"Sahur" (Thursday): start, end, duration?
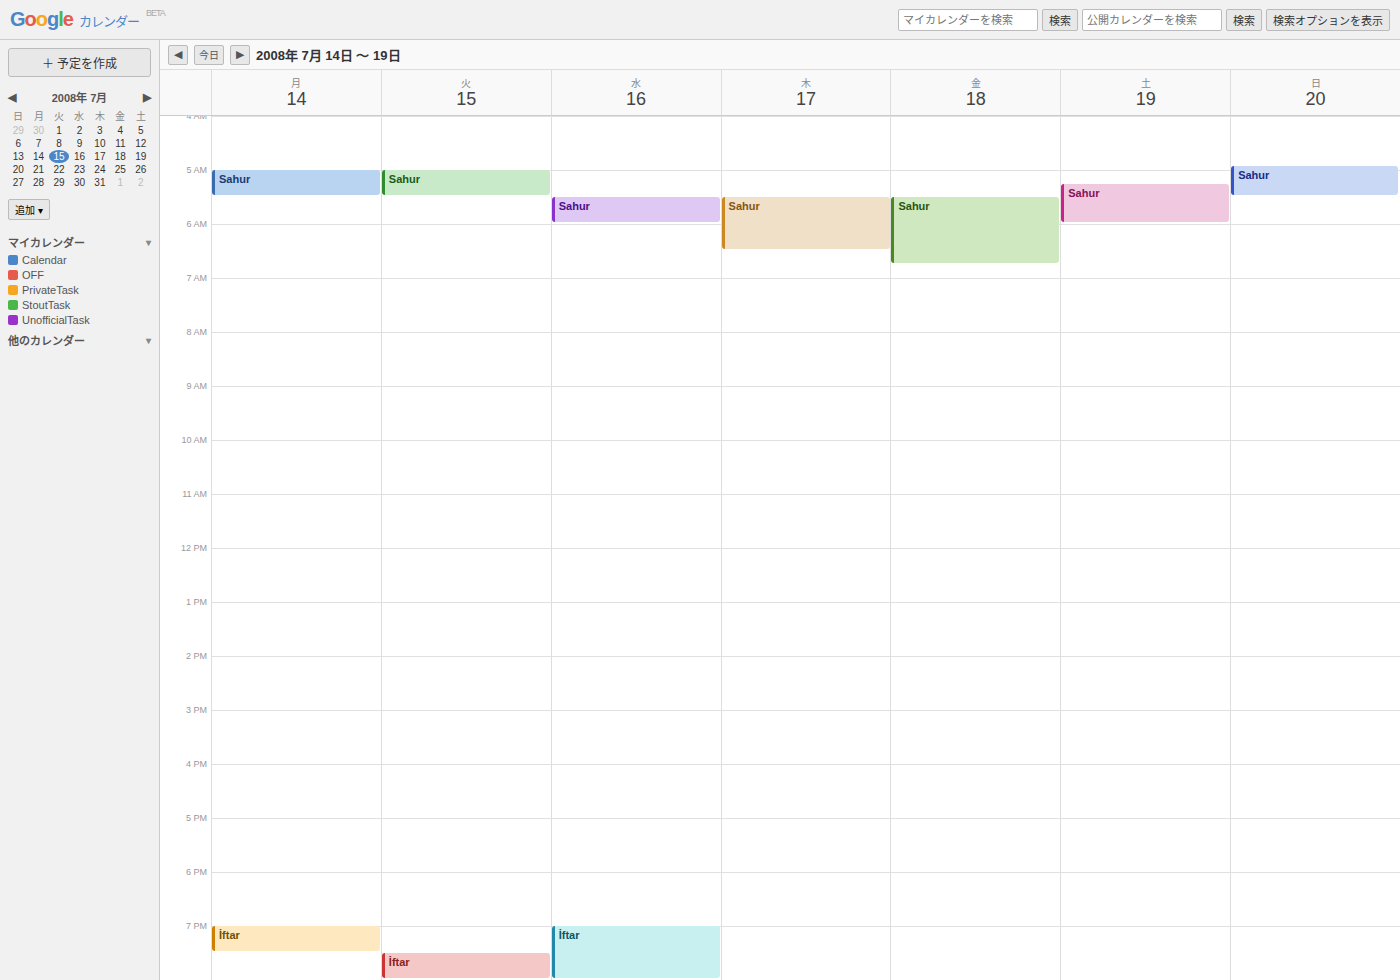
5:30 AM to 6:30 AM, 1 hour